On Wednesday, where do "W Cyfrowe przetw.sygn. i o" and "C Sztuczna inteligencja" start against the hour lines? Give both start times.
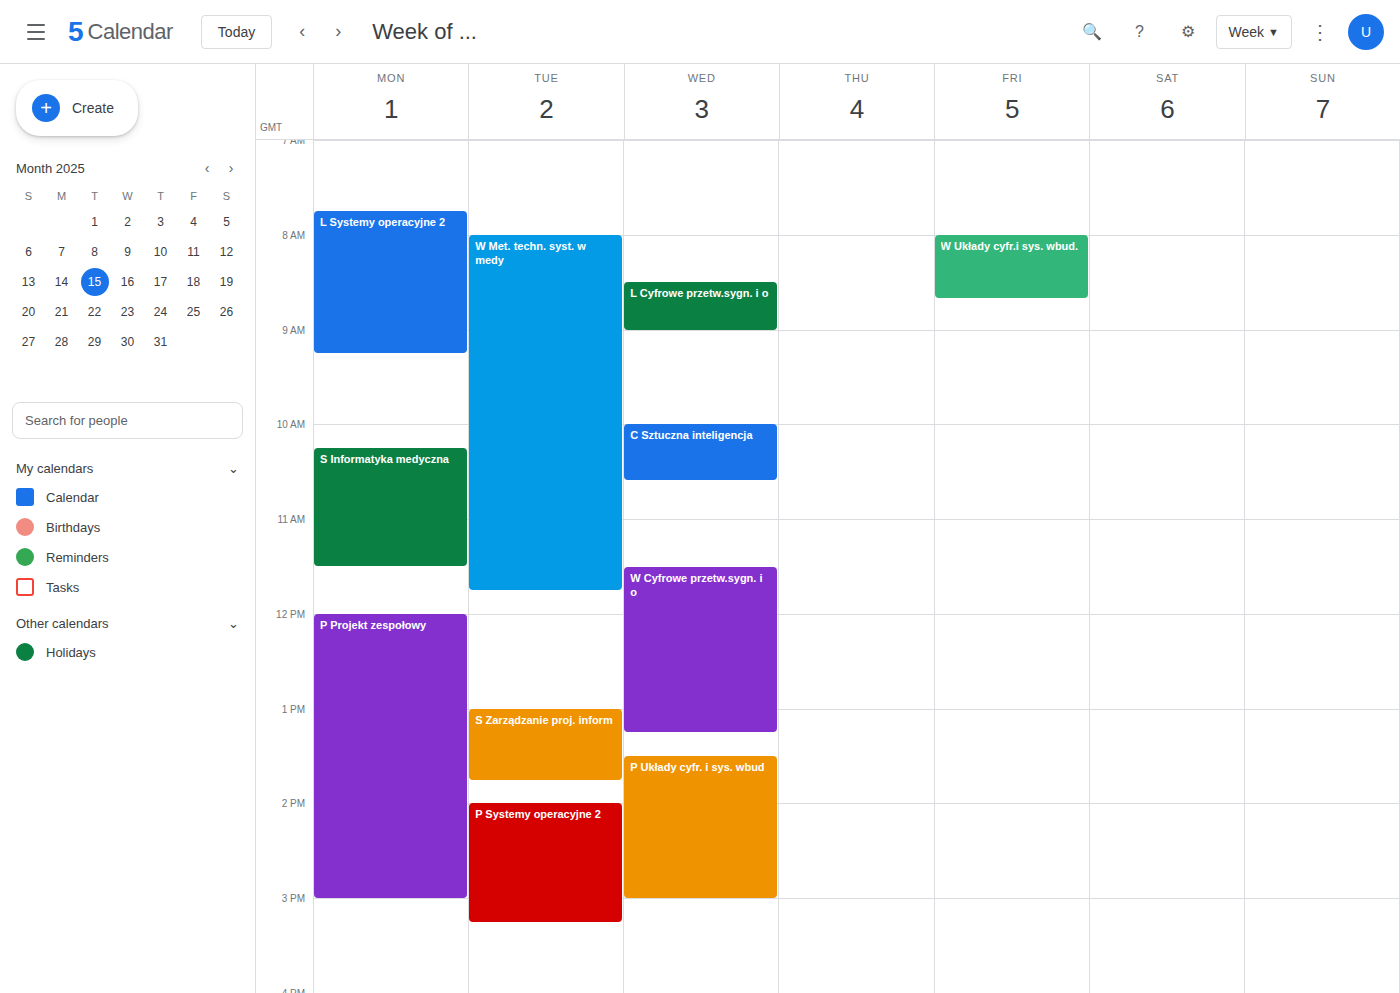
"W Cyfrowe przetw.sygn. i o": 11:30 AM, halfway between the 11 AM and 12 PM lines. "C Sztuczna inteligencja": 10:00 AM, exactly on the 10 AM line.